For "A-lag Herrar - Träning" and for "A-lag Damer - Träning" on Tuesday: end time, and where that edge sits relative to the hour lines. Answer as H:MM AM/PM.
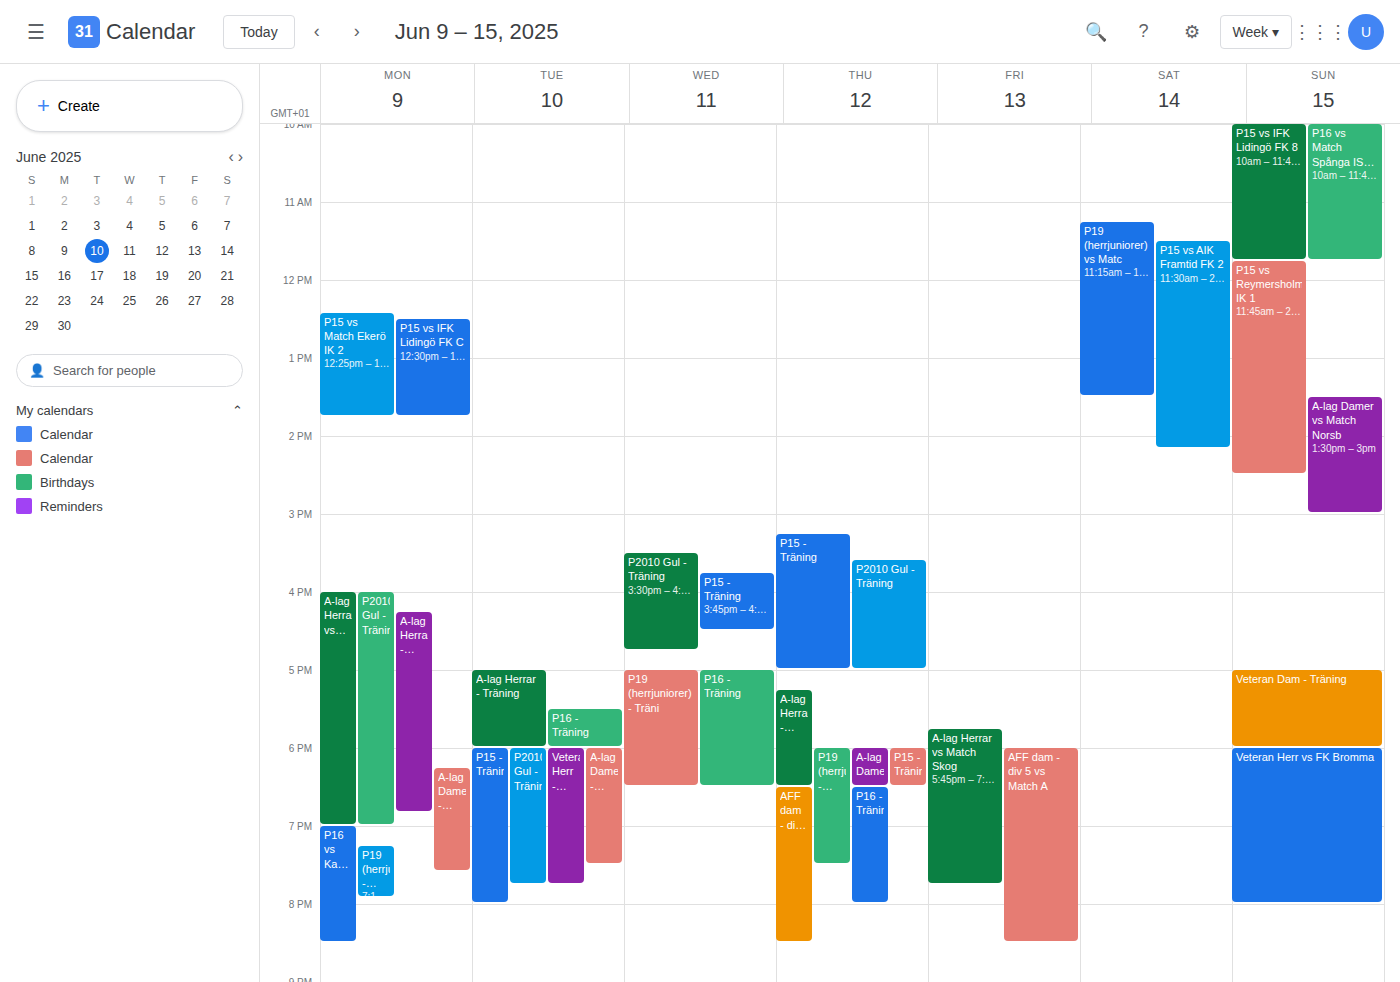
"A-lag Herrar - Träning": 6:00 PM, exactly on the 6 PM line. "A-lag Damer - Träning": 7:30 PM, halfway between the 7 PM and 8 PM lines.